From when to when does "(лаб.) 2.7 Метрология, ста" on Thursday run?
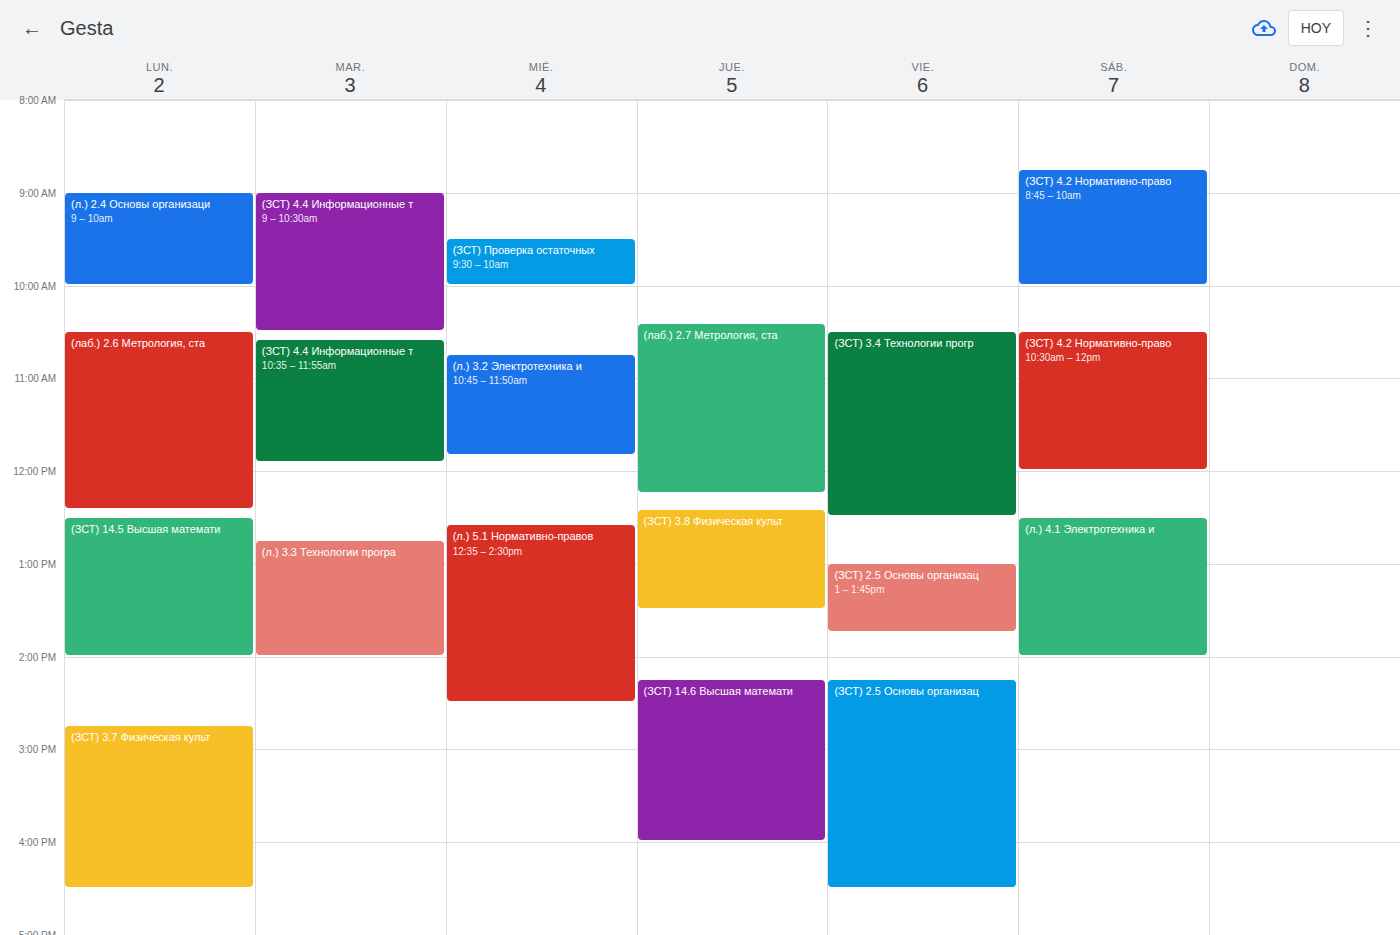
10:25 to 12:15